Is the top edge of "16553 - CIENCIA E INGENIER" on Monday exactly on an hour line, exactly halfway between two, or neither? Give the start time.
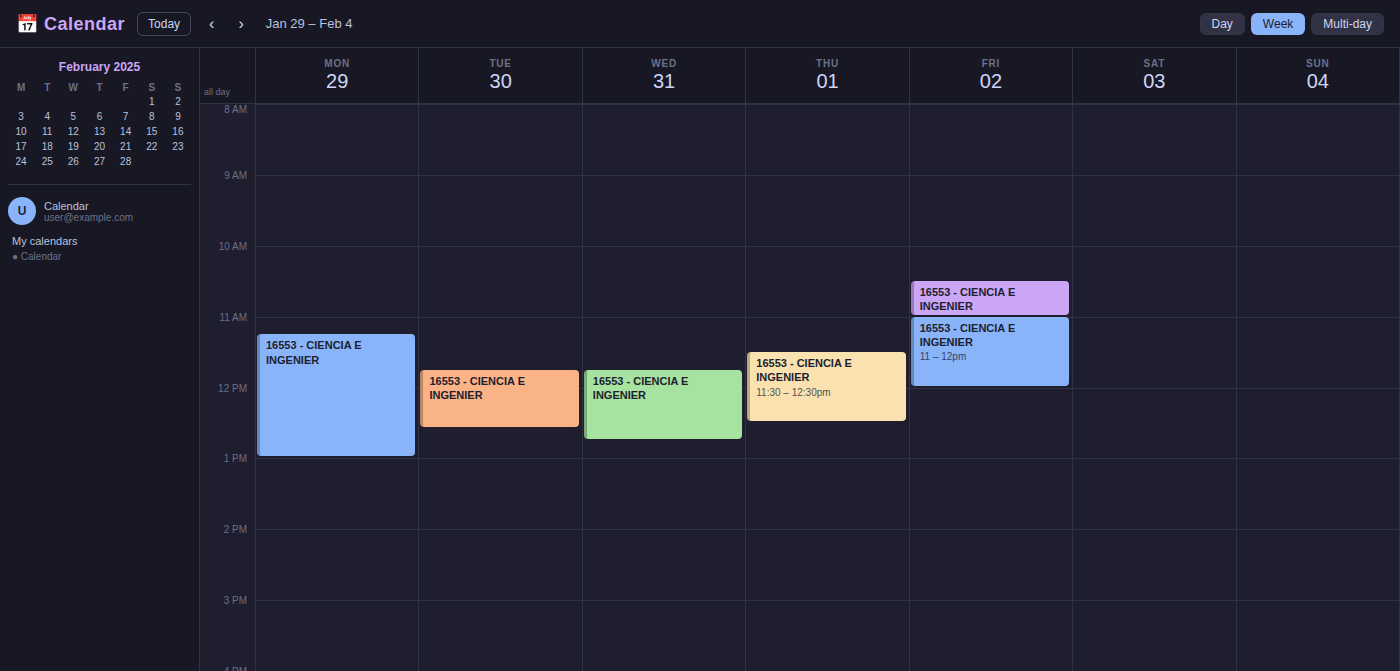
11:15 AM -- neither: a quarter of the way from the 11 AM line to the 12 PM line.